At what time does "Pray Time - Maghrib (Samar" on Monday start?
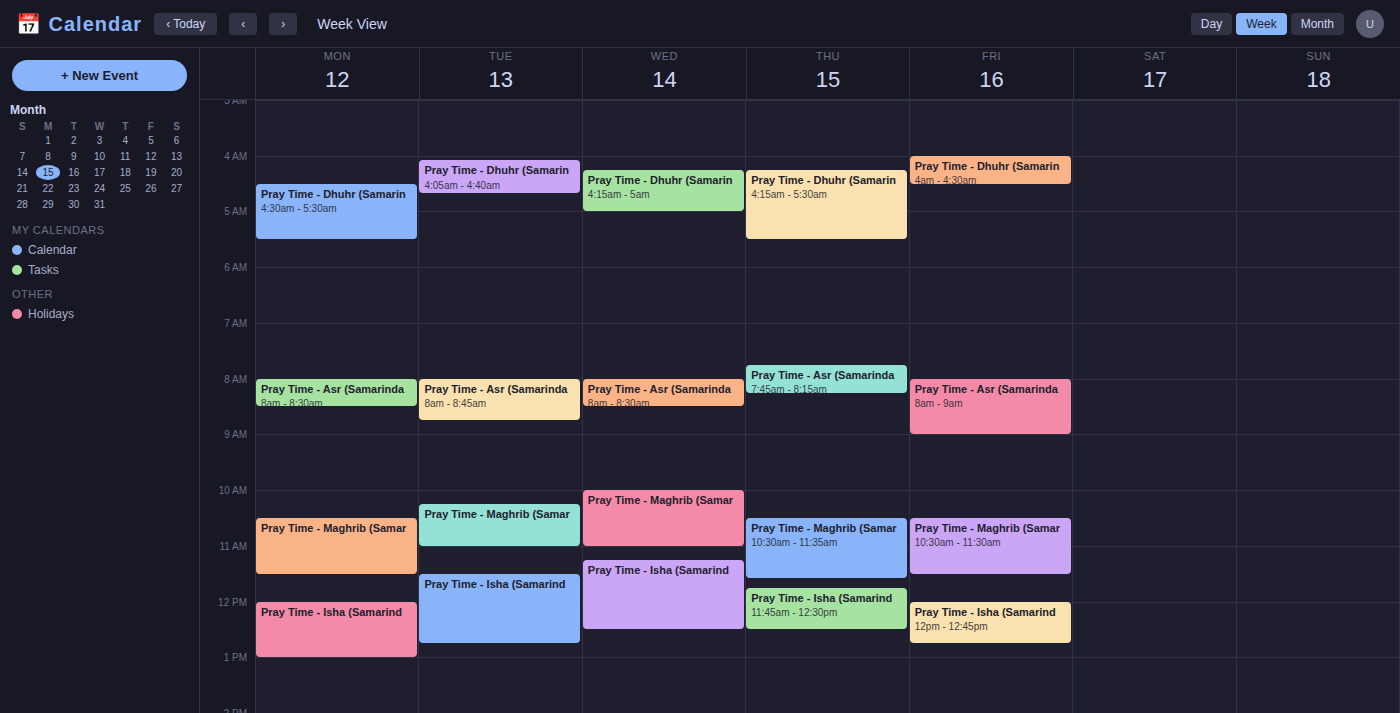
10:30 AM